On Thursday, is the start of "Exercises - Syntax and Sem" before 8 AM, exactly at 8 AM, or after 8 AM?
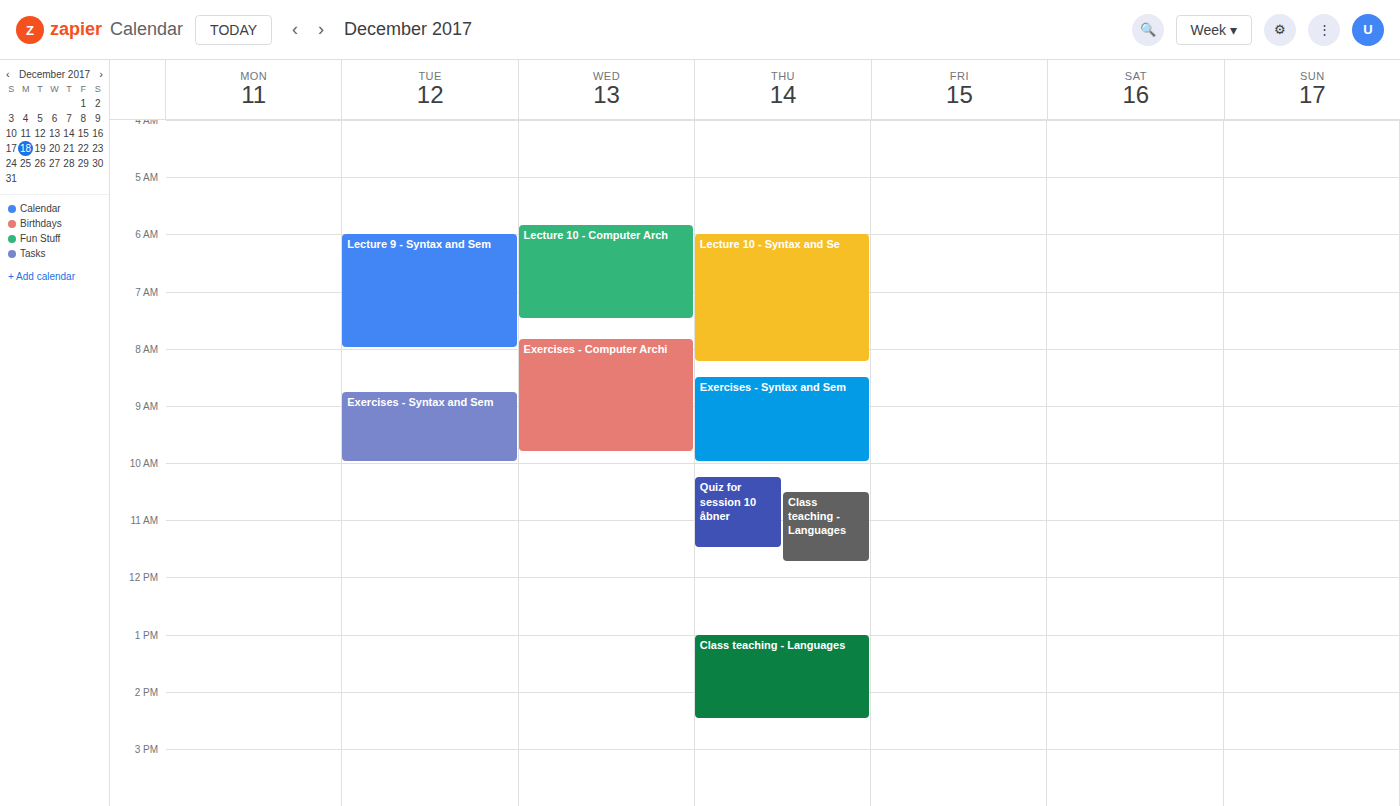
8:30 AM -- after 8 AM, 30 minutes below the 8 AM line.